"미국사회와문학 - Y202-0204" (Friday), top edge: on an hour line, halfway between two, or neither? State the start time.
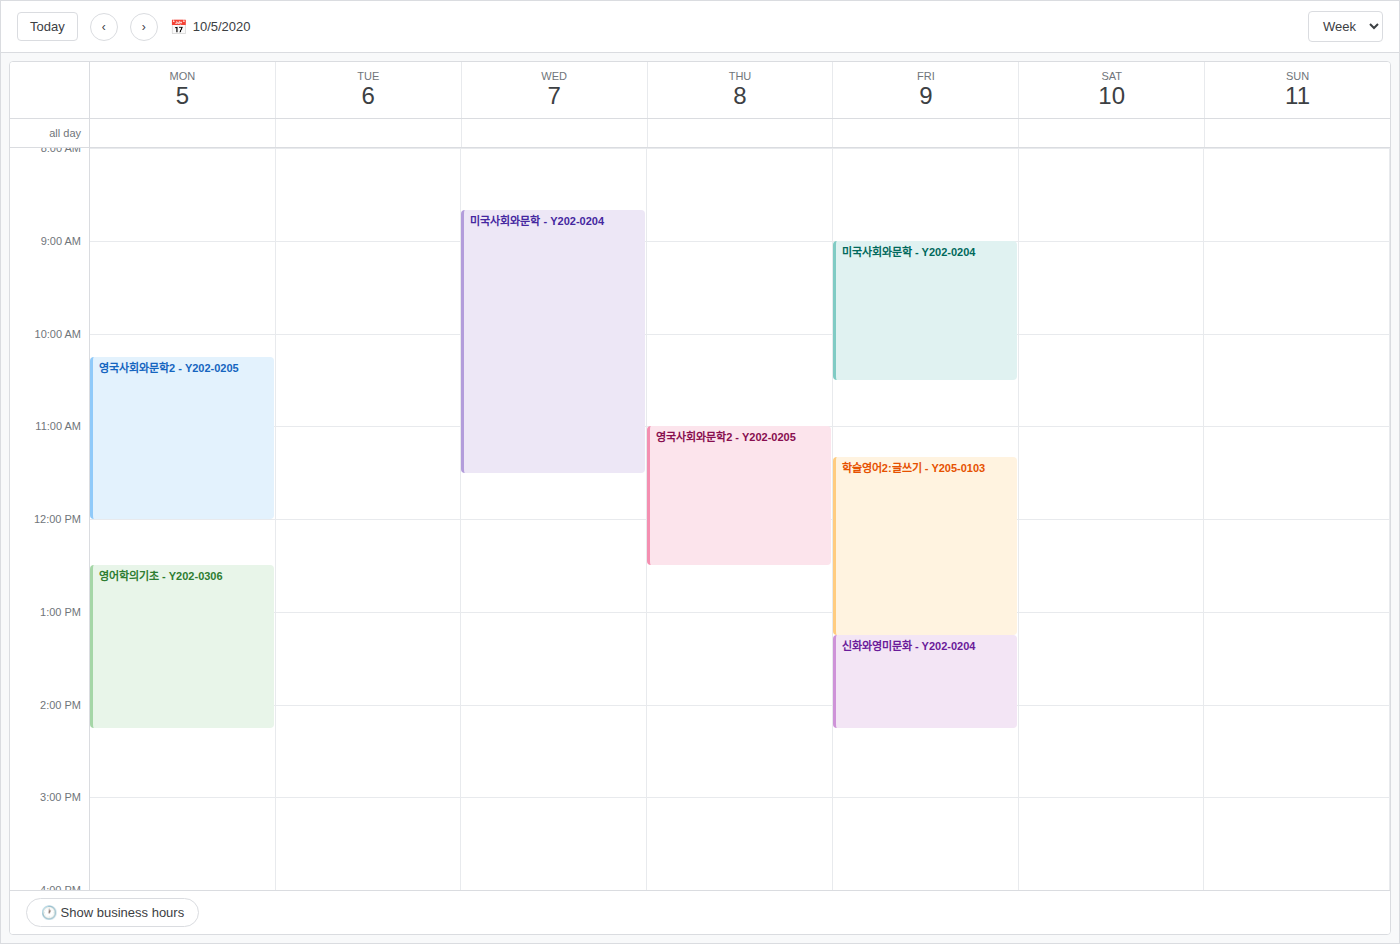
09:00 -- exactly on the 09:00 line.